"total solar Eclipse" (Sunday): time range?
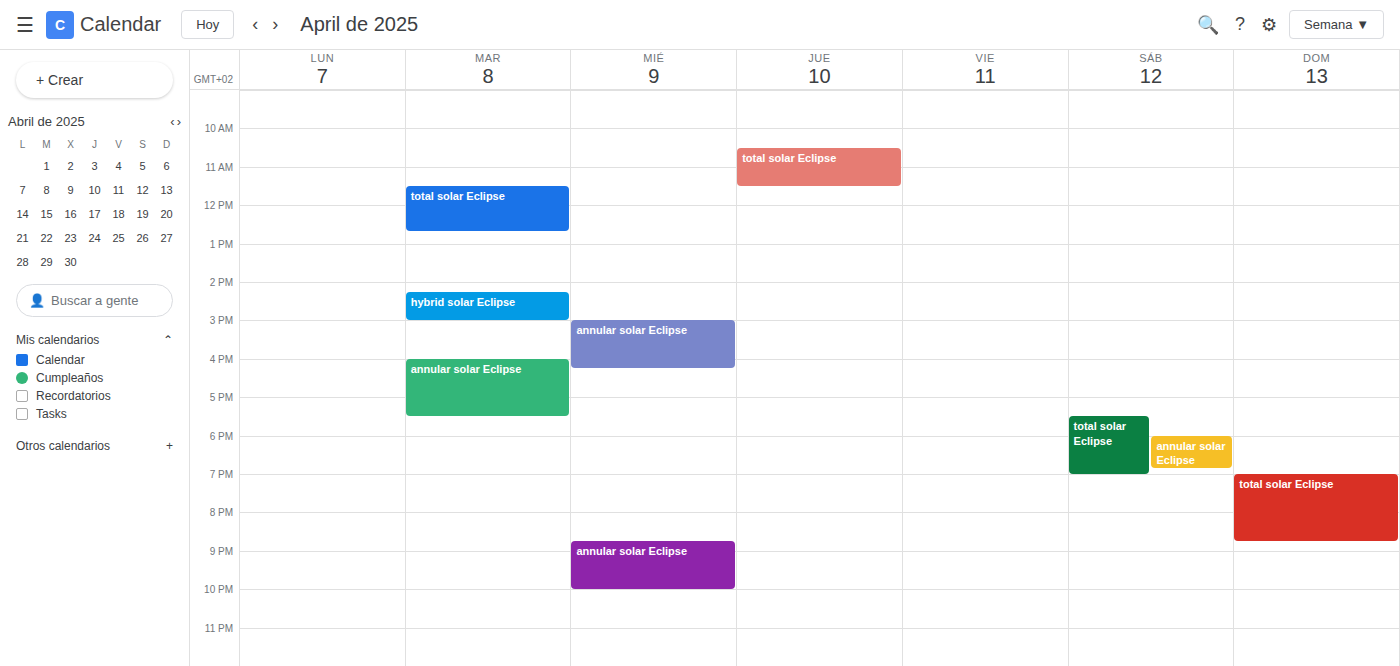
19:00 to 20:45